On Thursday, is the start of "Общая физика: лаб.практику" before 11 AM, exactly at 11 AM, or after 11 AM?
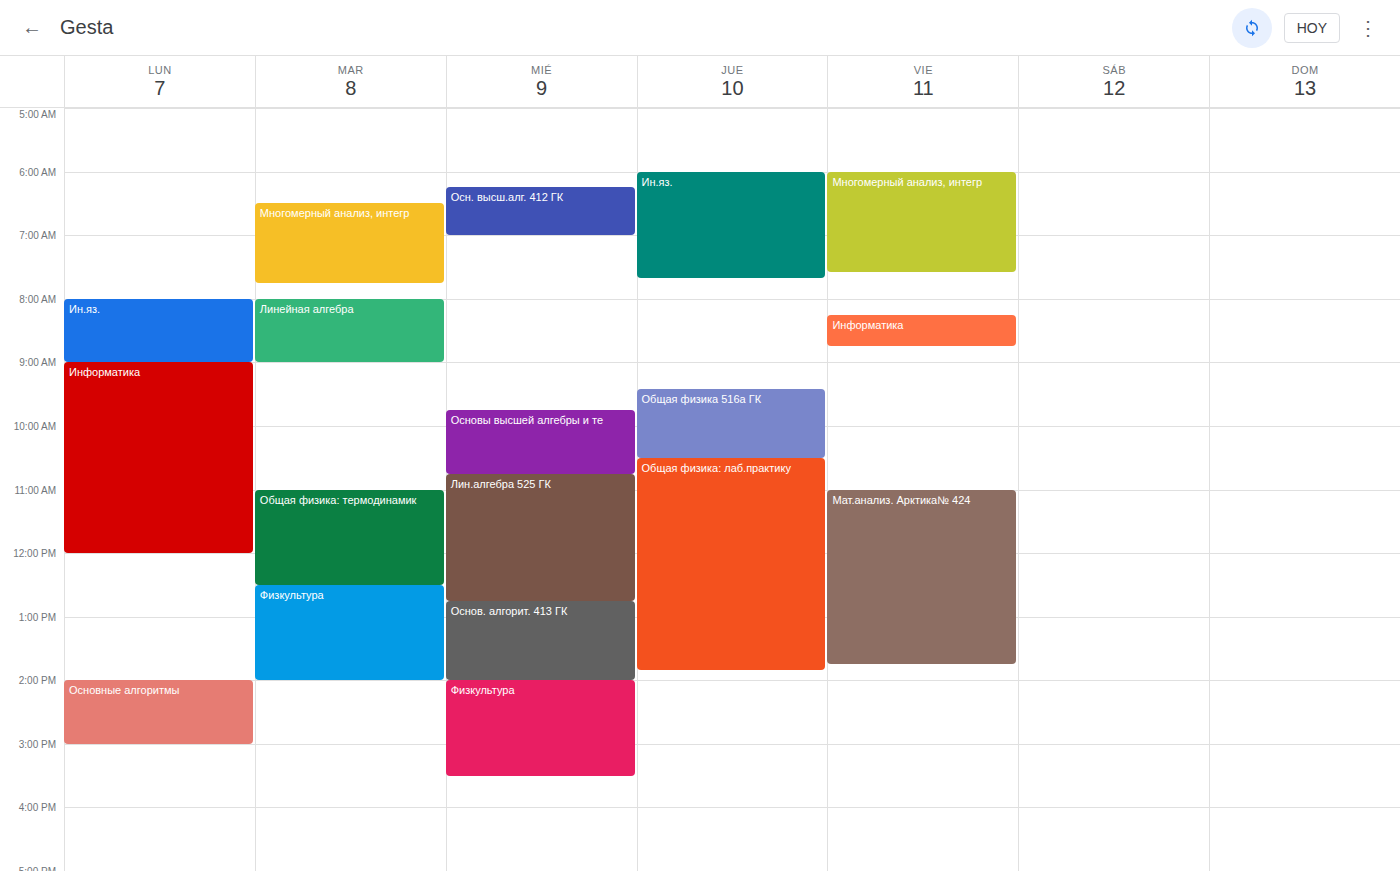
10:30 AM -- before 11 AM, 30 minutes above the 11 AM line.